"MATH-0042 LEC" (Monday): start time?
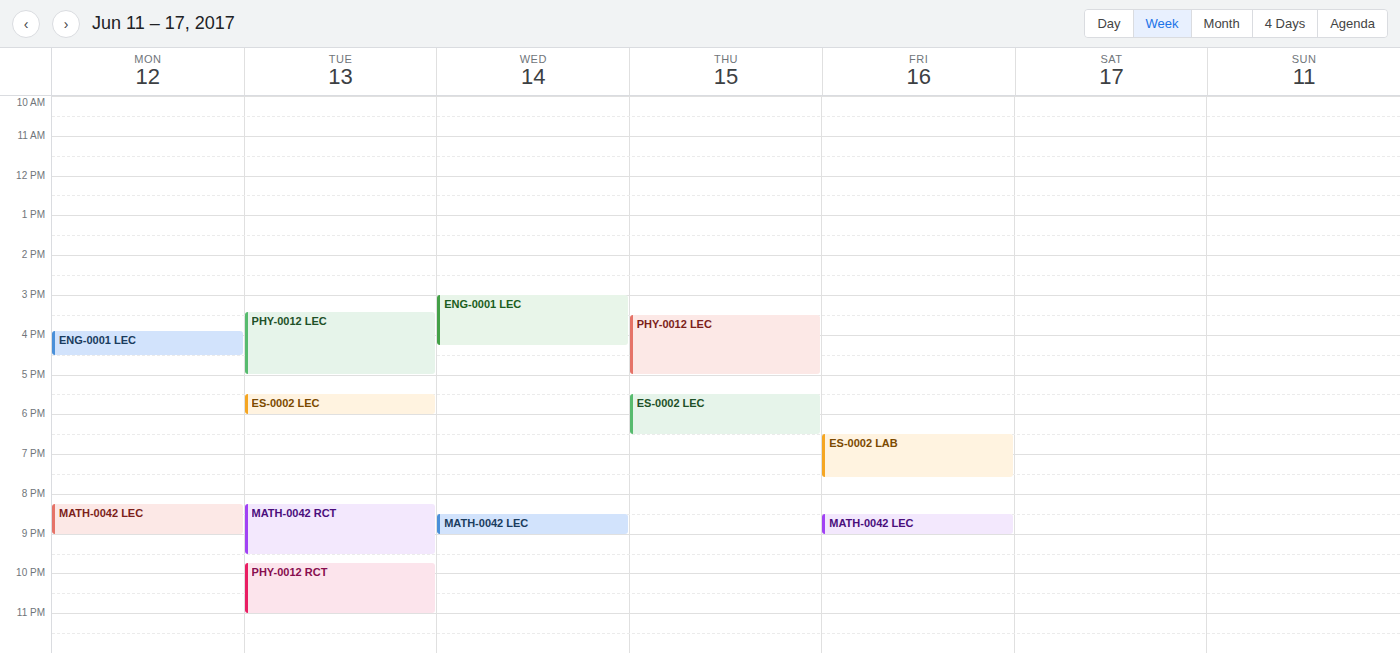
8:15 PM